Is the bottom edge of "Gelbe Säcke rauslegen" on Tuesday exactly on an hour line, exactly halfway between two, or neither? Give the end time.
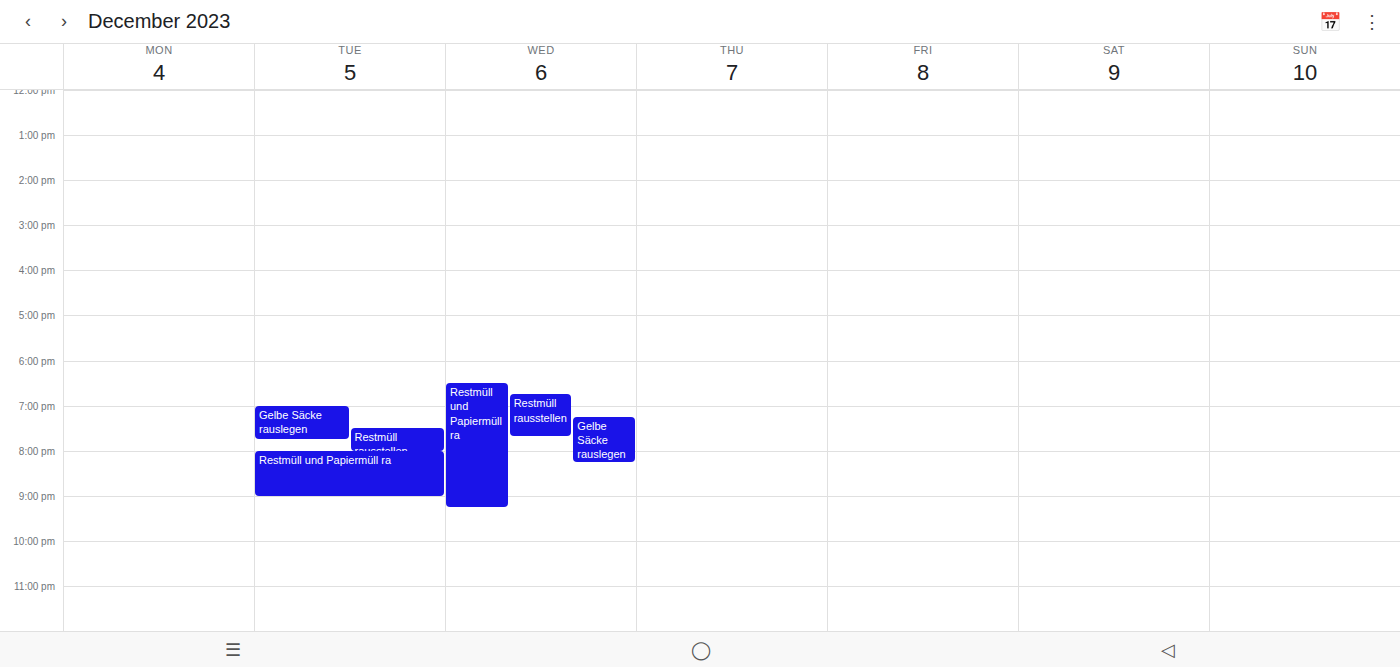
7:45 PM -- neither: three quarters of the way from the 7 PM line to the 8 PM line.